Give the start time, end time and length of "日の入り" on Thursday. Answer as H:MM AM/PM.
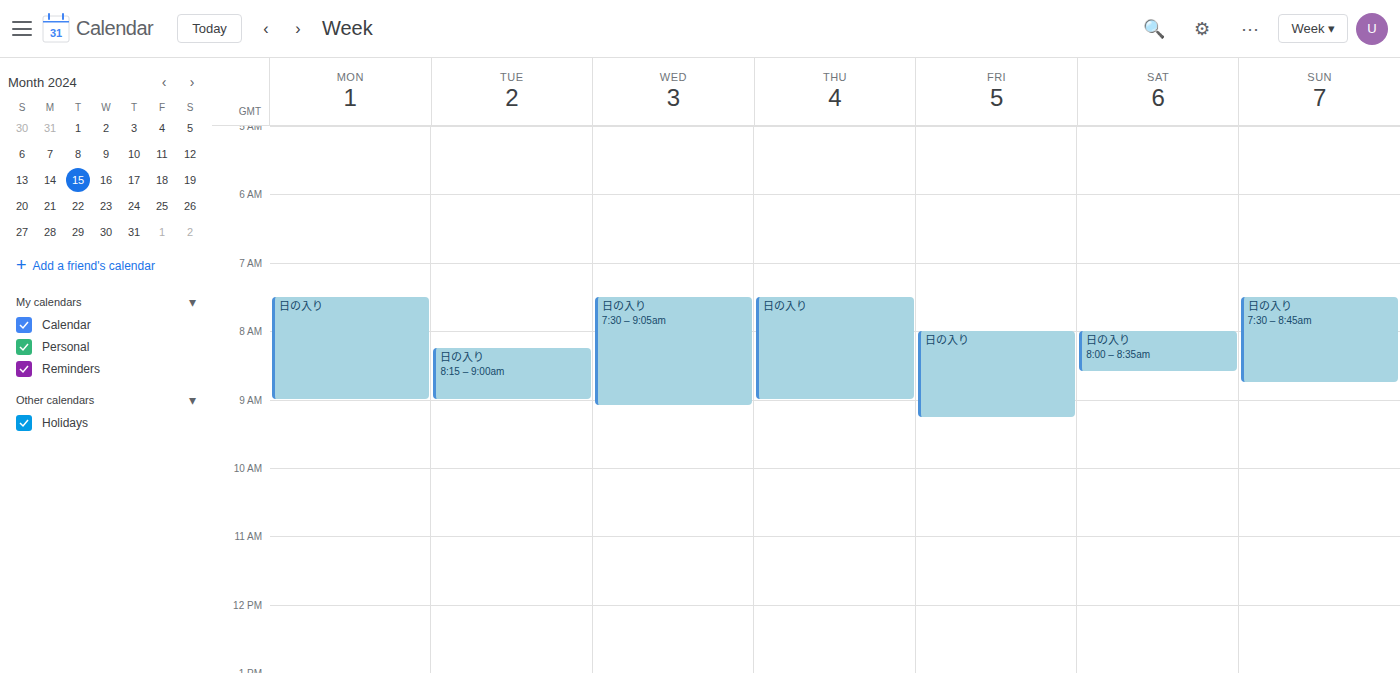
7:30 AM to 9:00 AM, 1 hour 30 minutes